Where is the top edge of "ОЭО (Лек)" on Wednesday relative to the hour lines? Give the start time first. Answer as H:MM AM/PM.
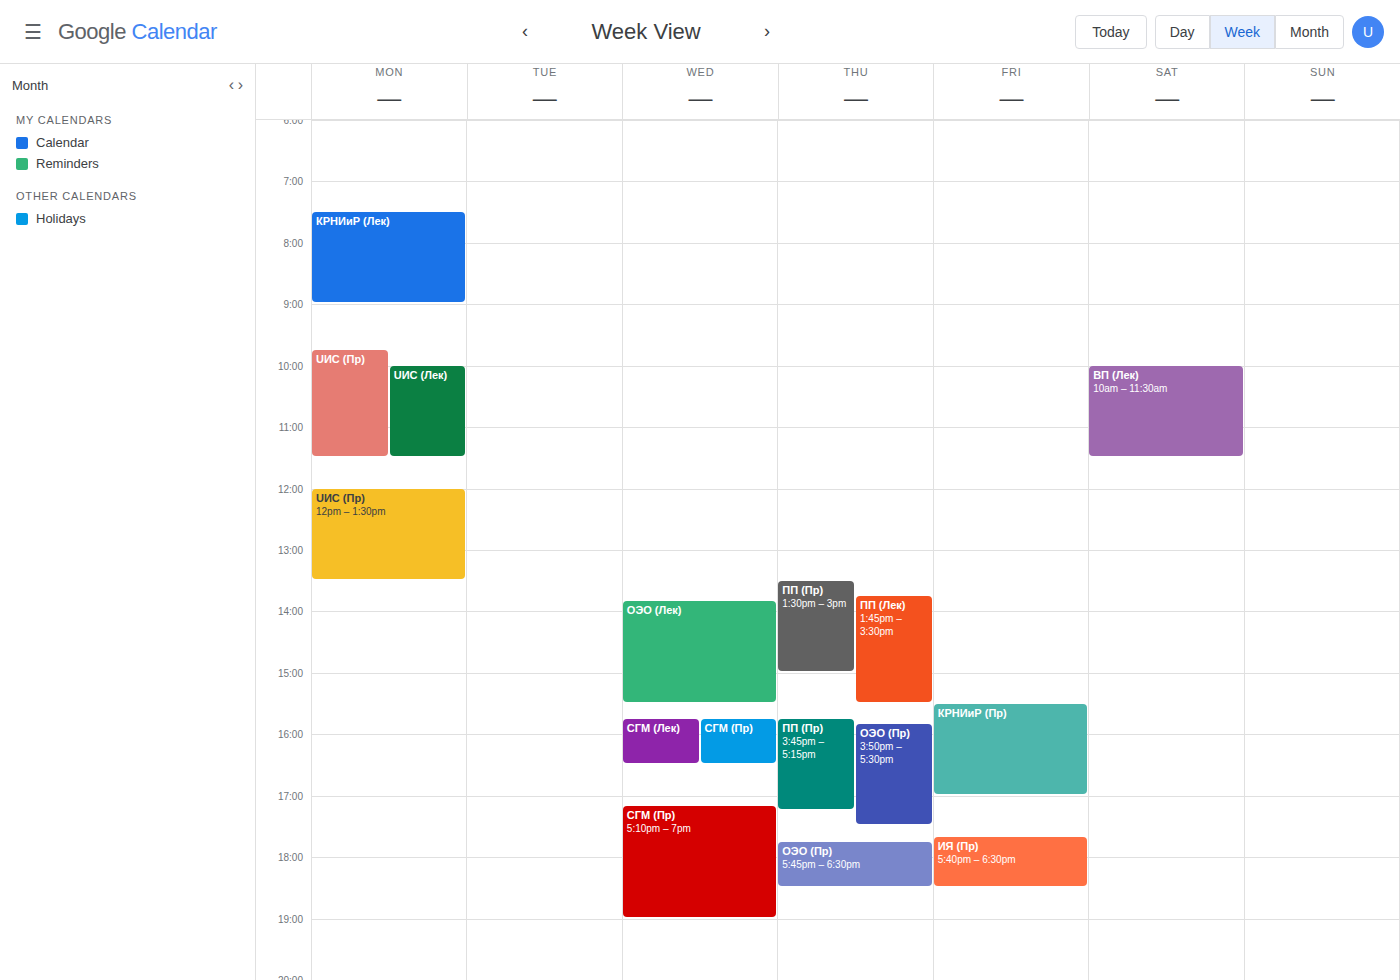
1:50 PM -- neither: 50 minutes below the 1 PM line and 10 minutes above the 2 PM line.